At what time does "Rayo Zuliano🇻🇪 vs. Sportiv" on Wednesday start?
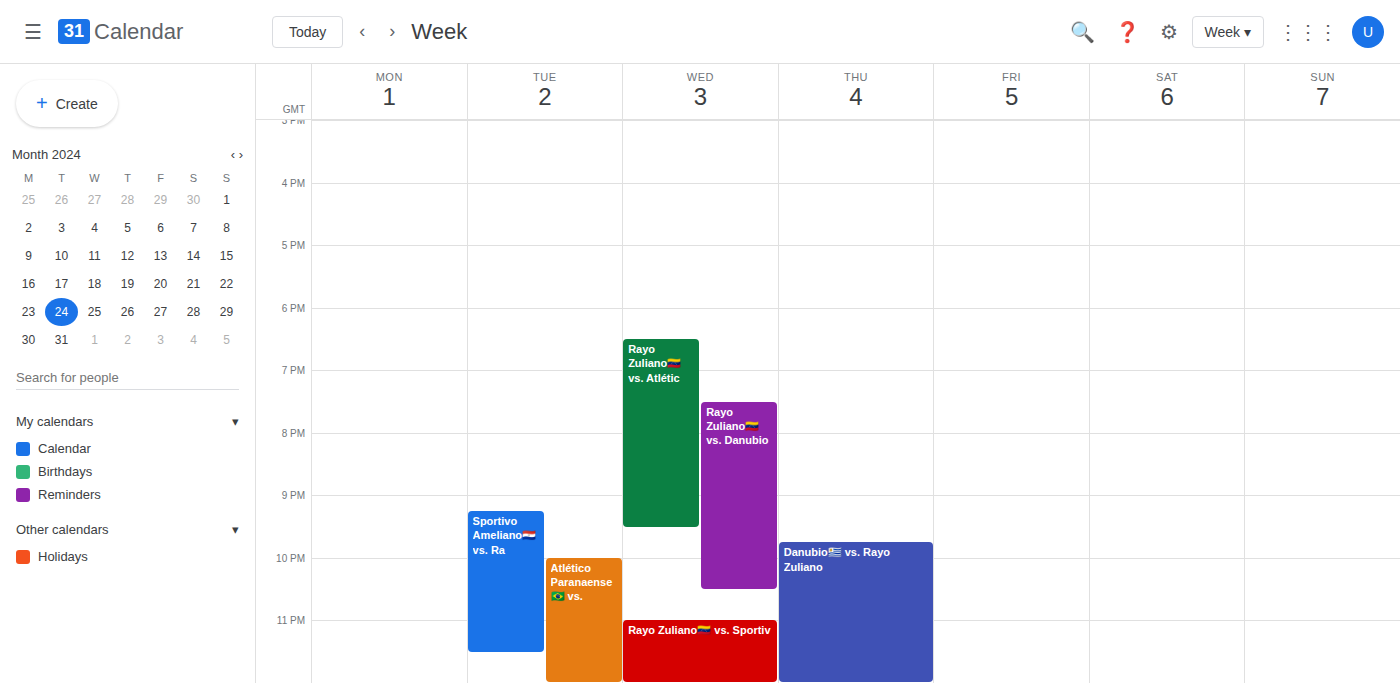
11:00 PM